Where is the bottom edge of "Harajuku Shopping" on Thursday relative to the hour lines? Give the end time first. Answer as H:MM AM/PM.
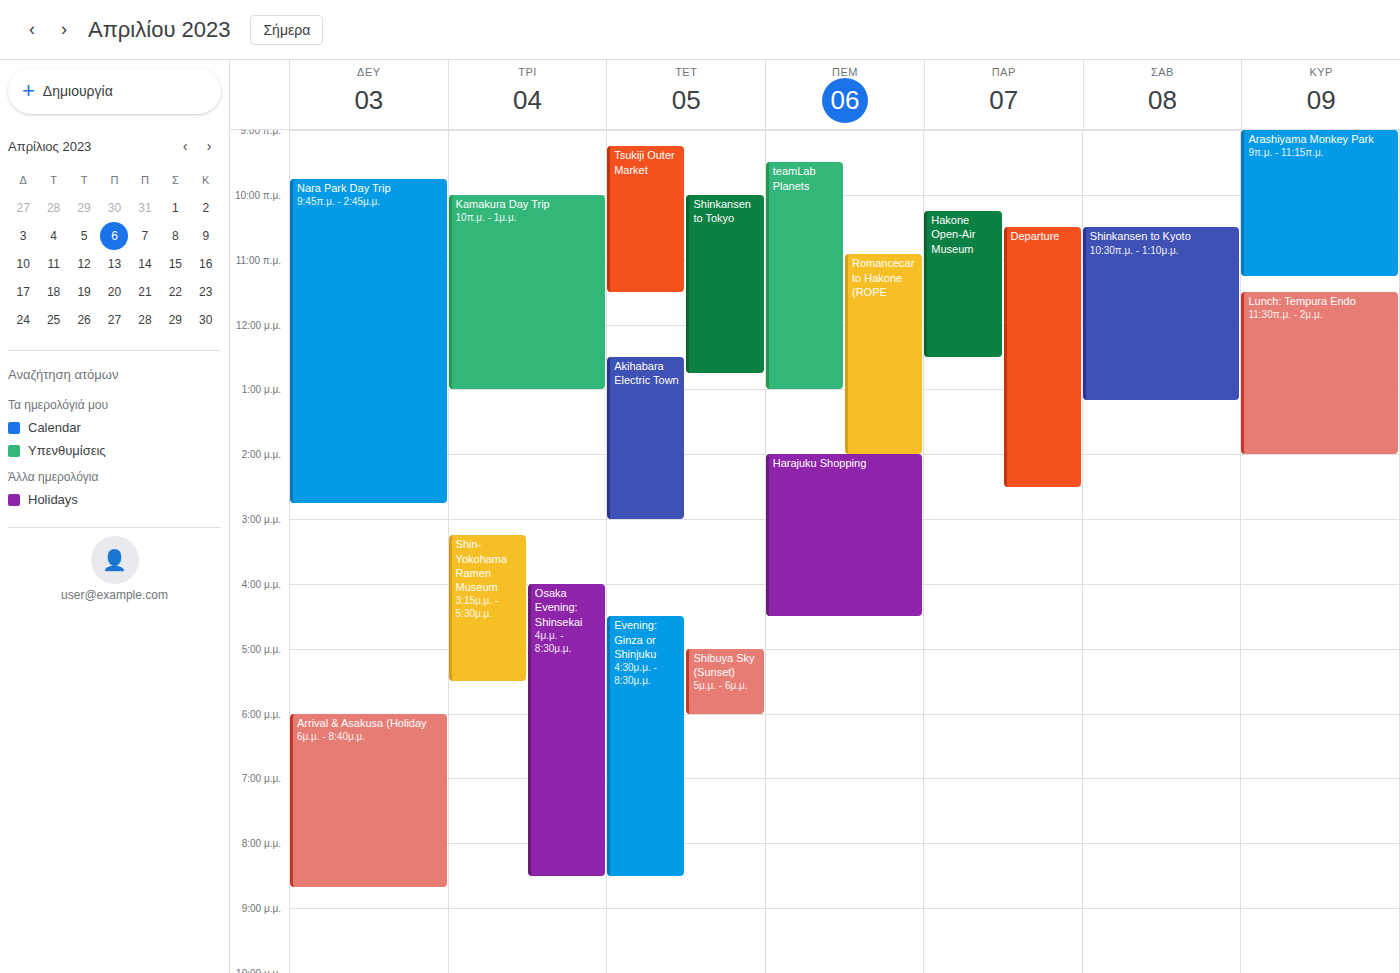
4:30 PM -- halfway between the 4 PM and 5 PM lines.